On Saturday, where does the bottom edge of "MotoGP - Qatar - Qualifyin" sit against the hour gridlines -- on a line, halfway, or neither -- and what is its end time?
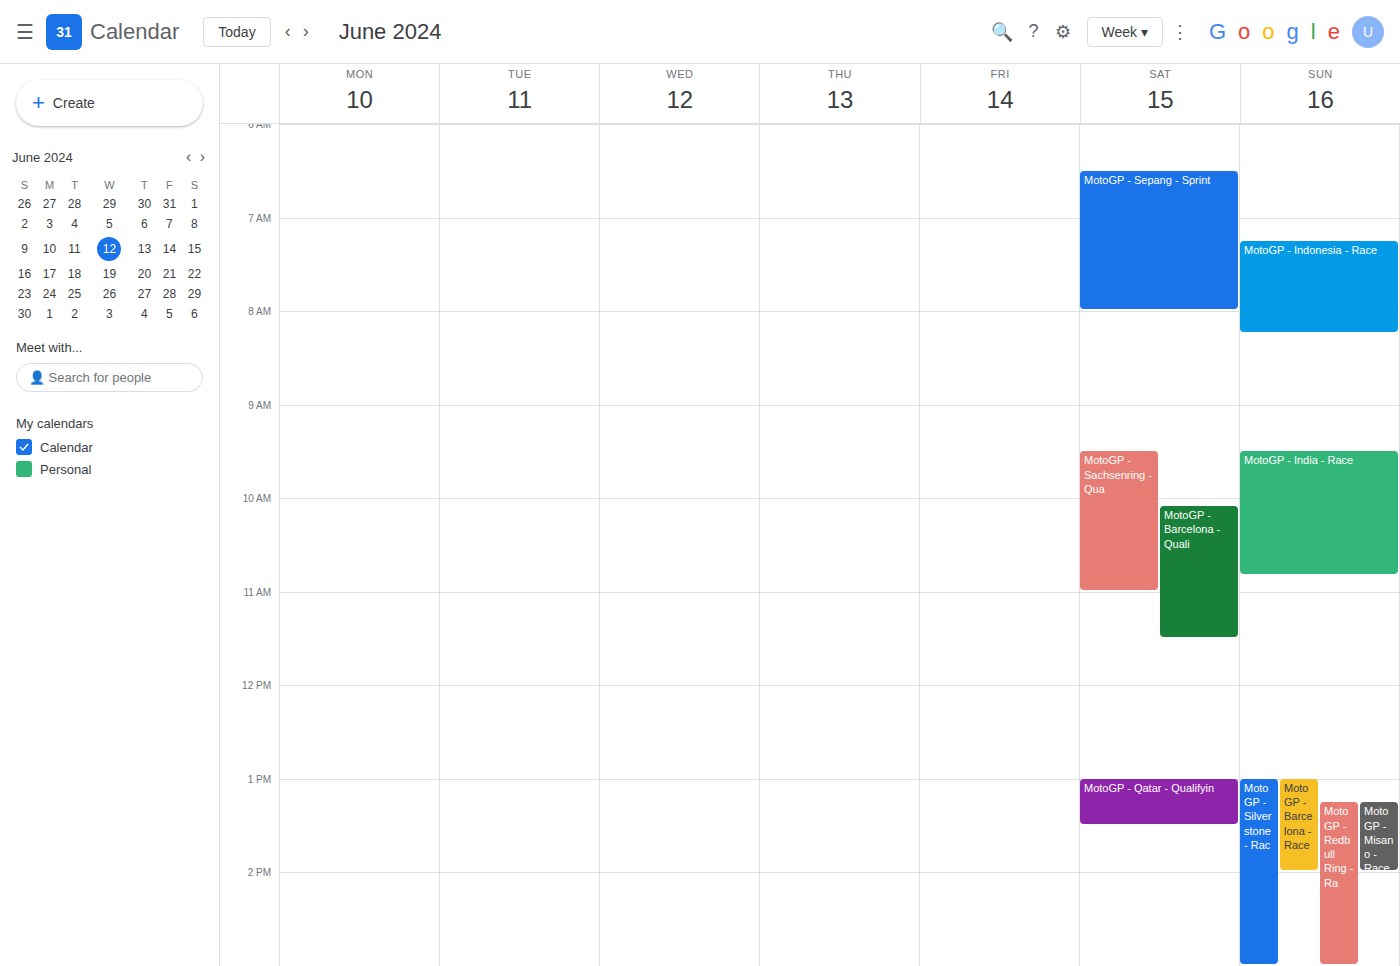
1:30 PM -- halfway between the 1 PM and 2 PM lines.